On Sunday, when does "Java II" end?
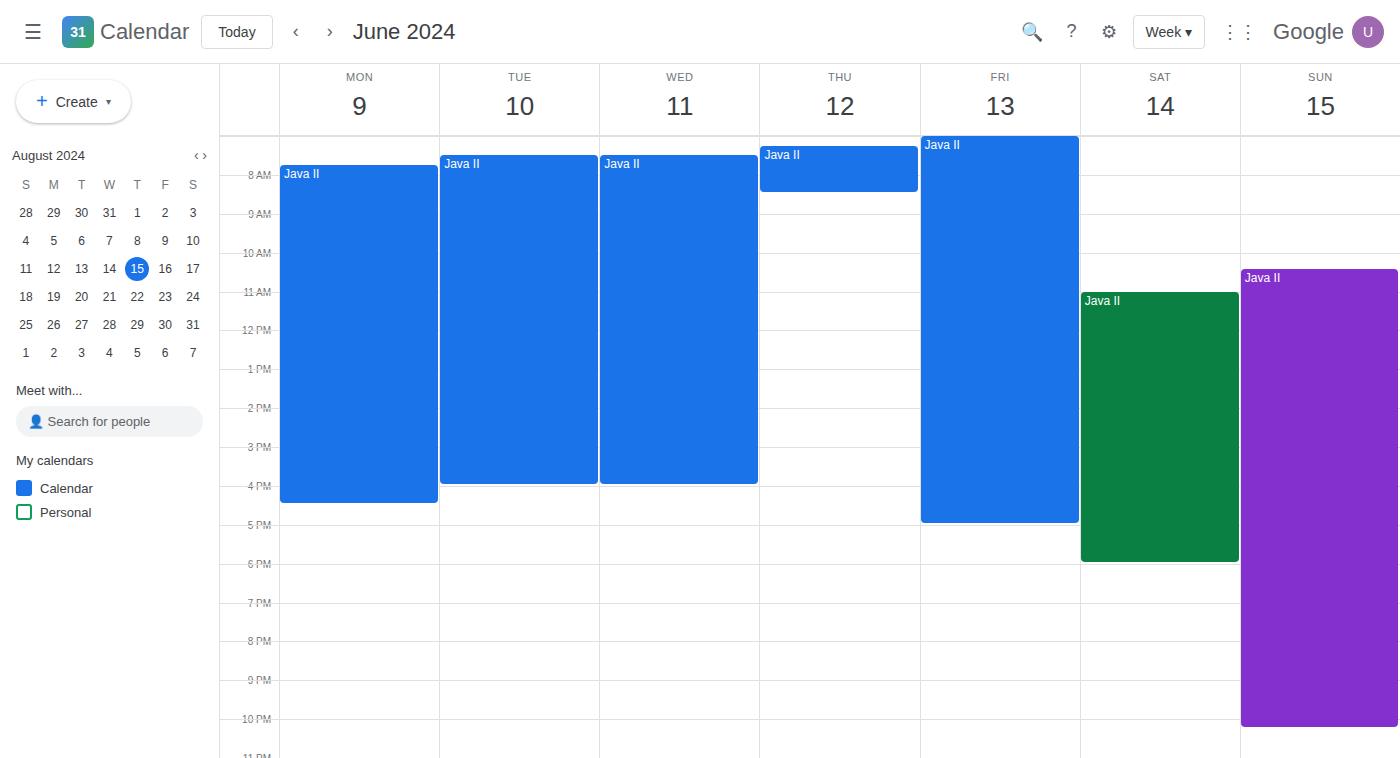
10:15 PM